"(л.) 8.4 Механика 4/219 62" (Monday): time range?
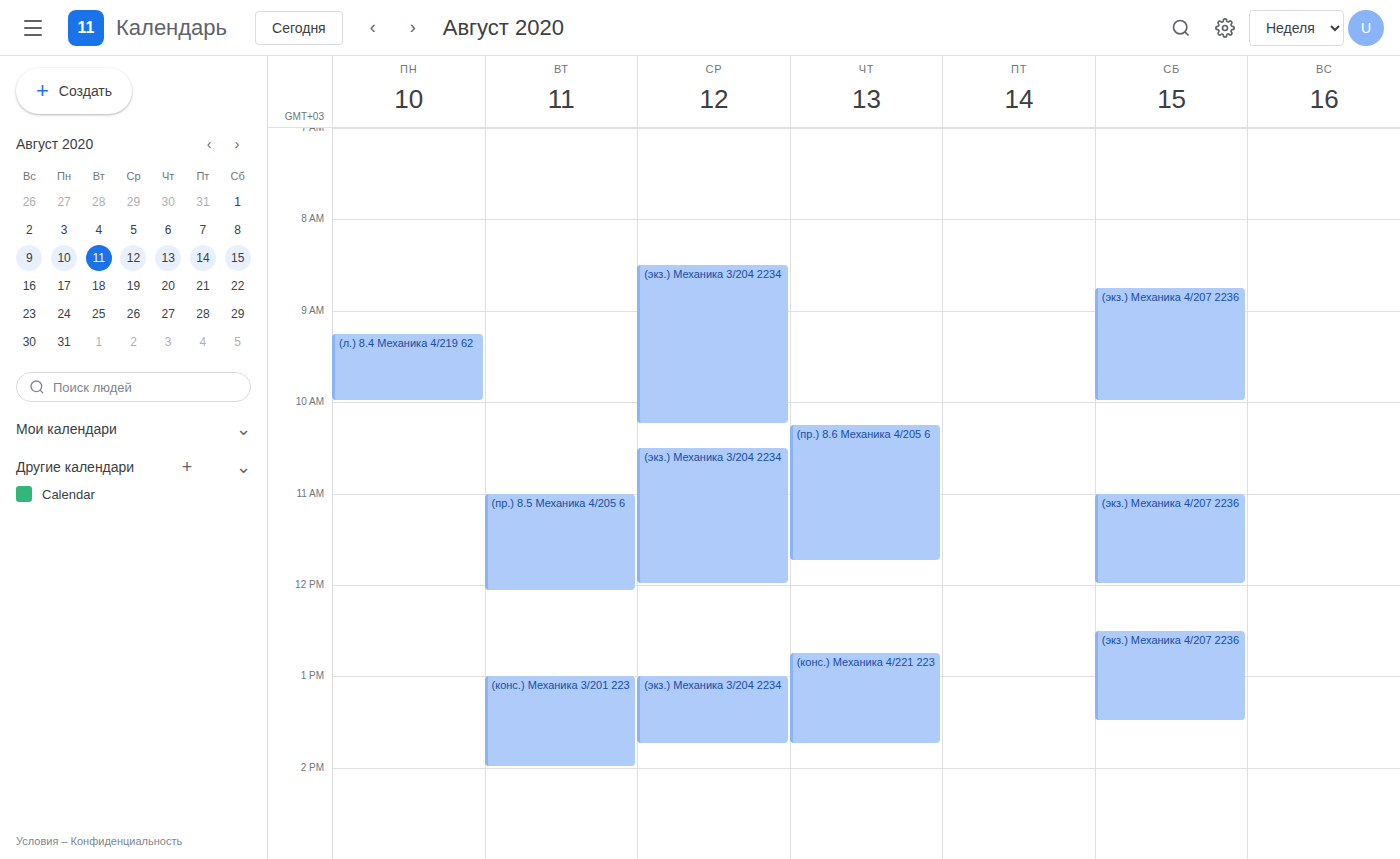
9:15 AM to 10:00 AM